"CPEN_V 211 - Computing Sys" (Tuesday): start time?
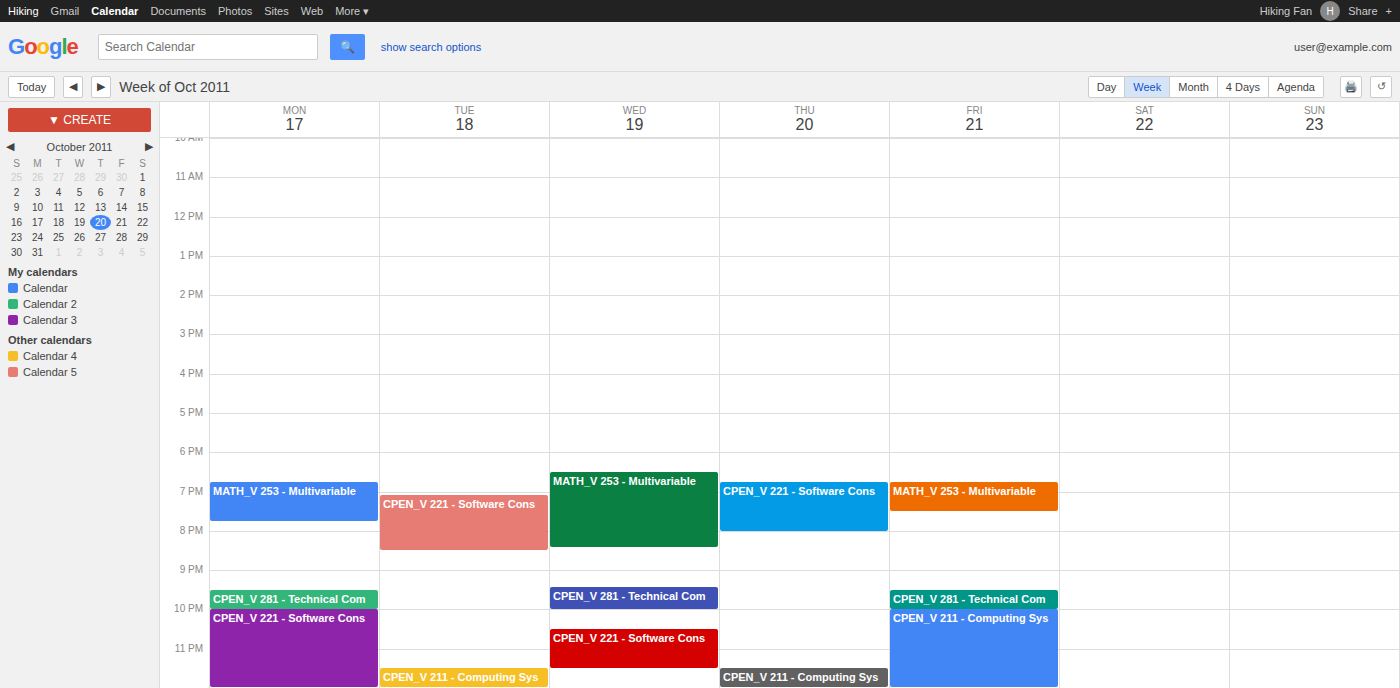
23:30